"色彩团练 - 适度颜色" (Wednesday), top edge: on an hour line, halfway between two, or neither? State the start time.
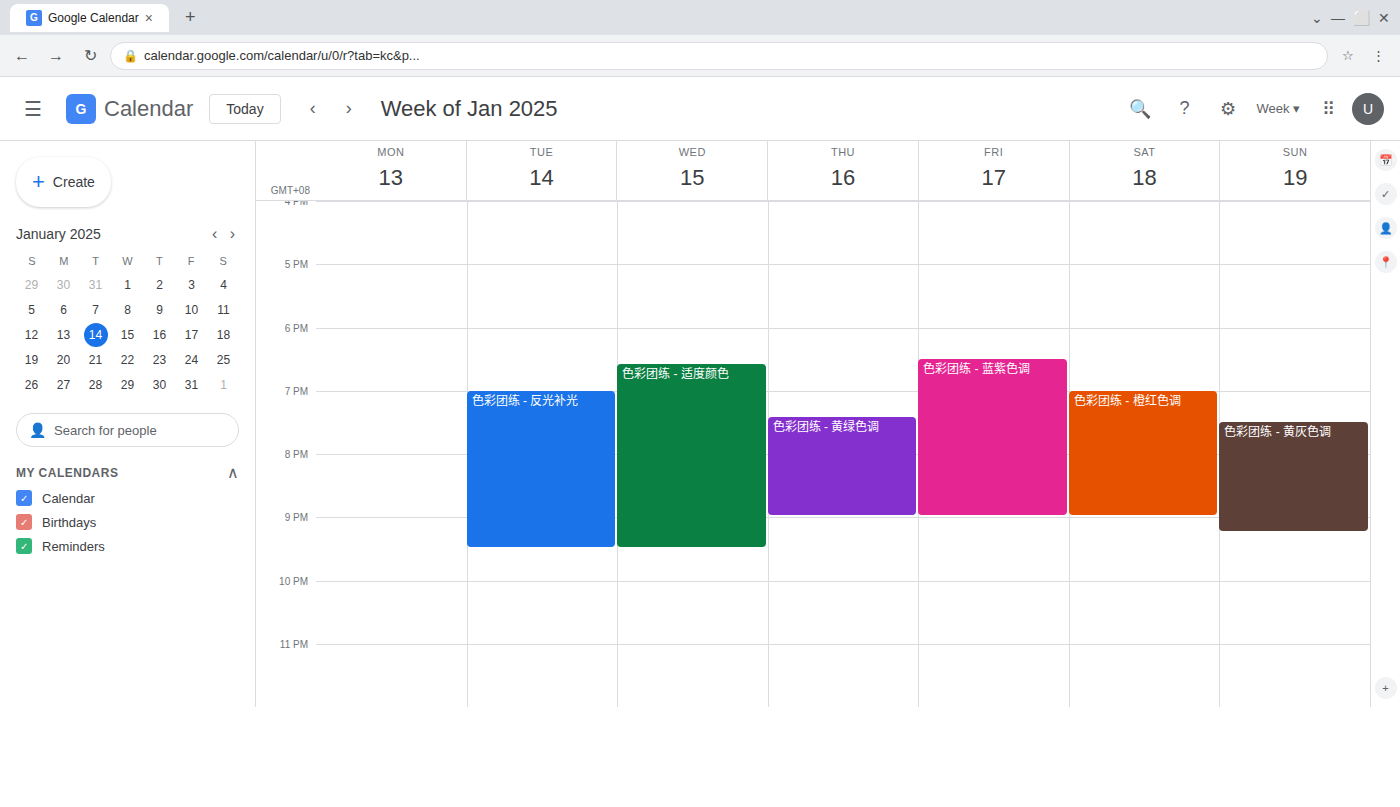
6:35 PM -- neither: 35 minutes below the 6 PM line and 25 minutes above the 7 PM line.